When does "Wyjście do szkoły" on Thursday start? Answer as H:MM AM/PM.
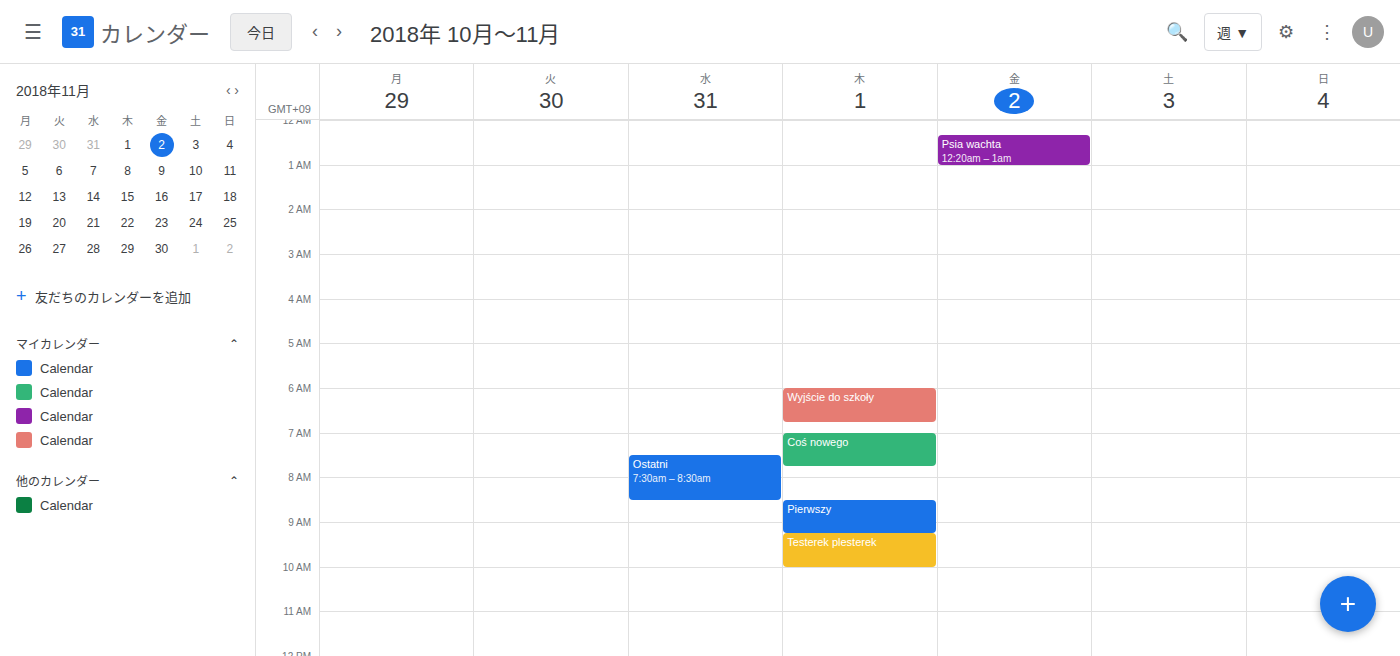
6:00 AM